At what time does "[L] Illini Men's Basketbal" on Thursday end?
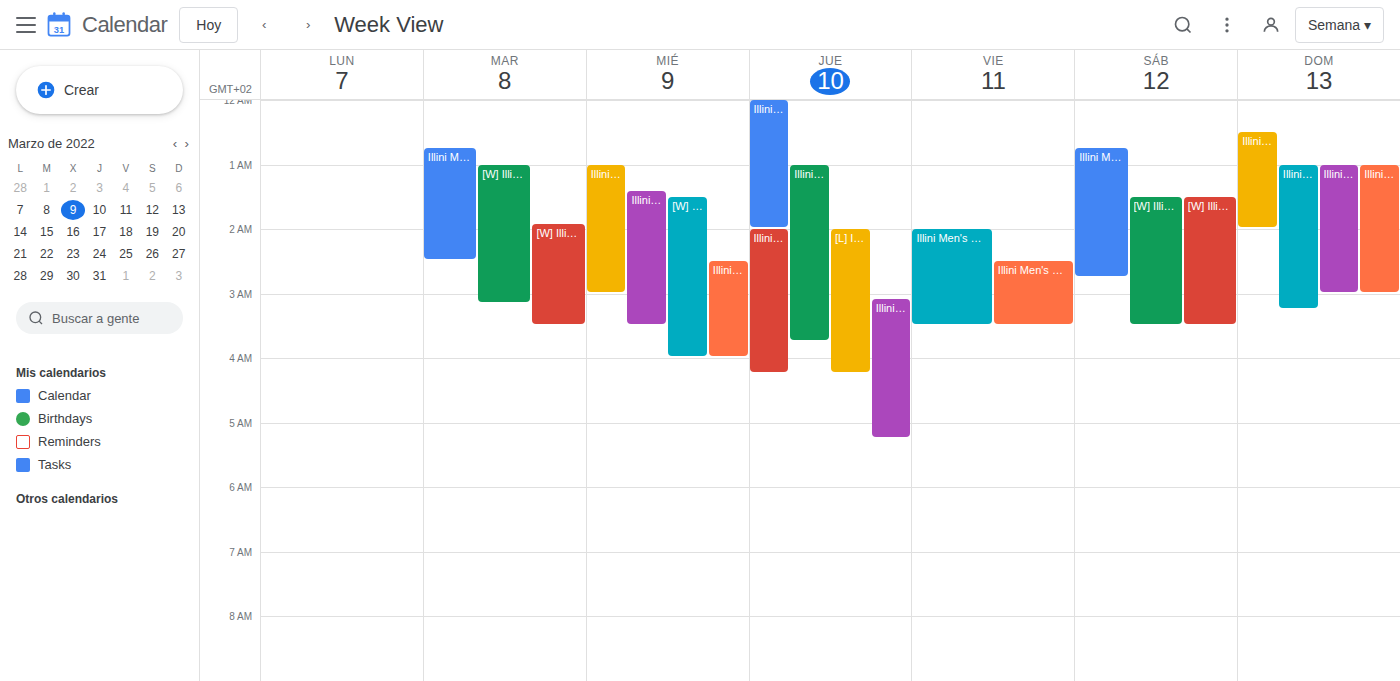
4:15 AM